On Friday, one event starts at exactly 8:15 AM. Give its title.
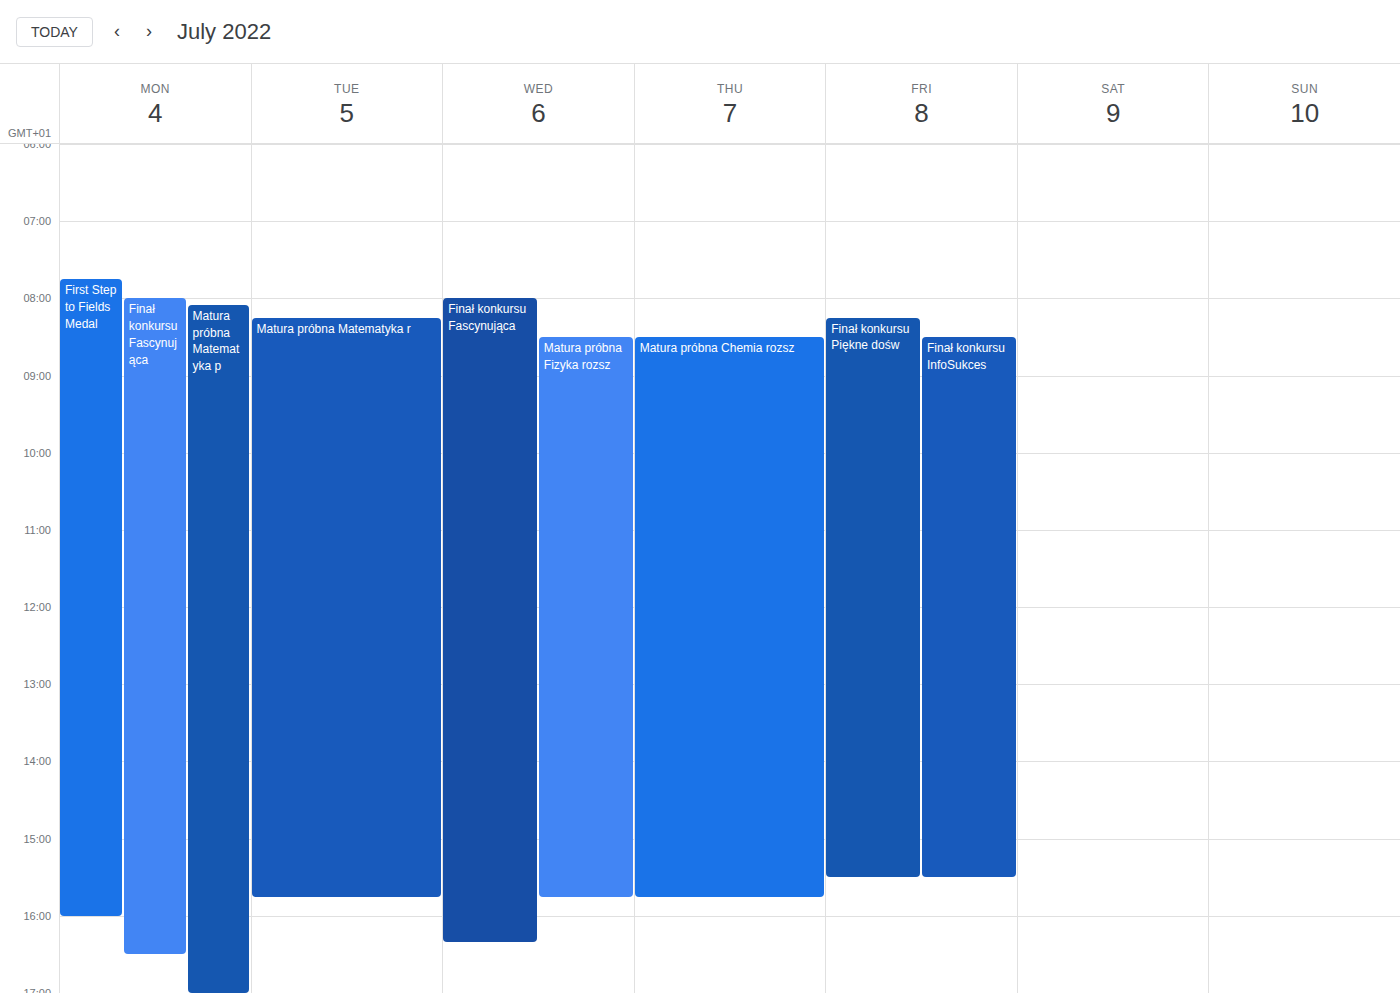
"Finał konkursu Piękne dośw"